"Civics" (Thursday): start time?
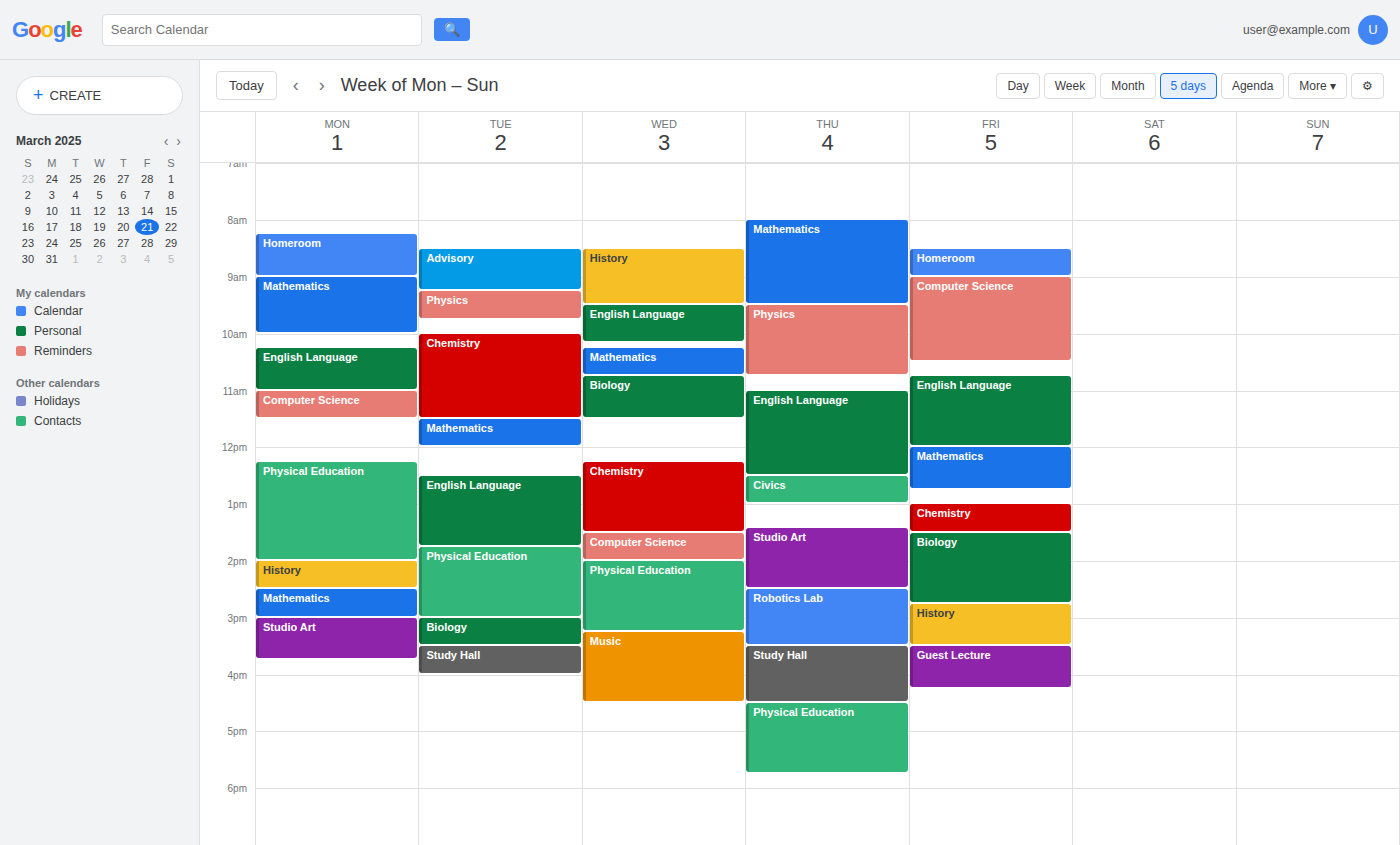
12:30 PM